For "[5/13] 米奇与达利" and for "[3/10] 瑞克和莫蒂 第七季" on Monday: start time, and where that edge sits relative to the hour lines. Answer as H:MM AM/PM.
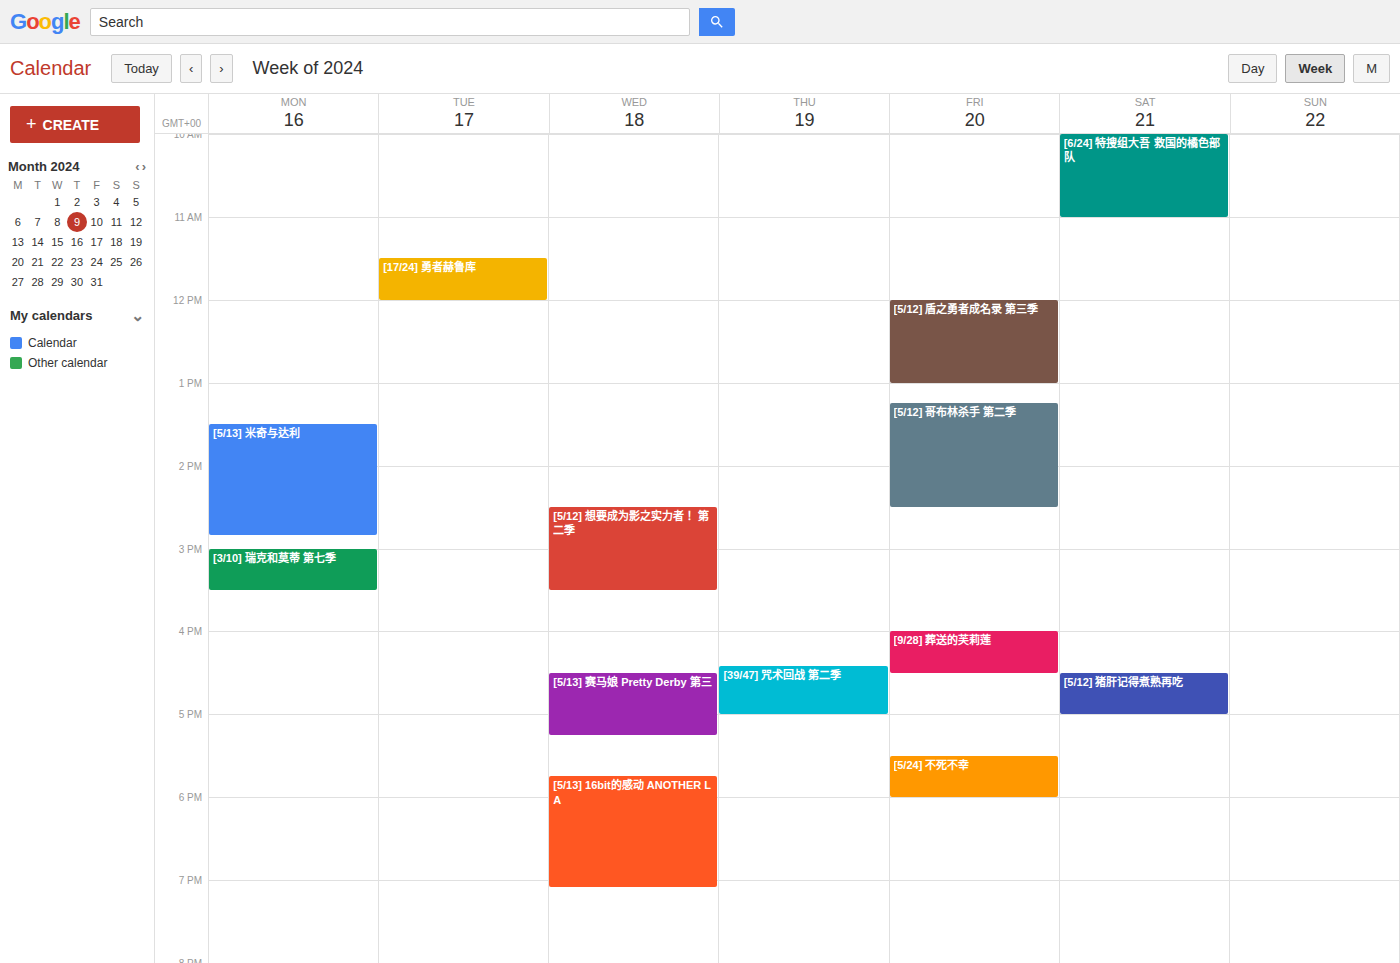
"[5/13] 米奇与达利": 1:30 PM, halfway between the 1 PM and 2 PM lines. "[3/10] 瑞克和莫蒂 第七季": 3:00 PM, exactly on the 3 PM line.